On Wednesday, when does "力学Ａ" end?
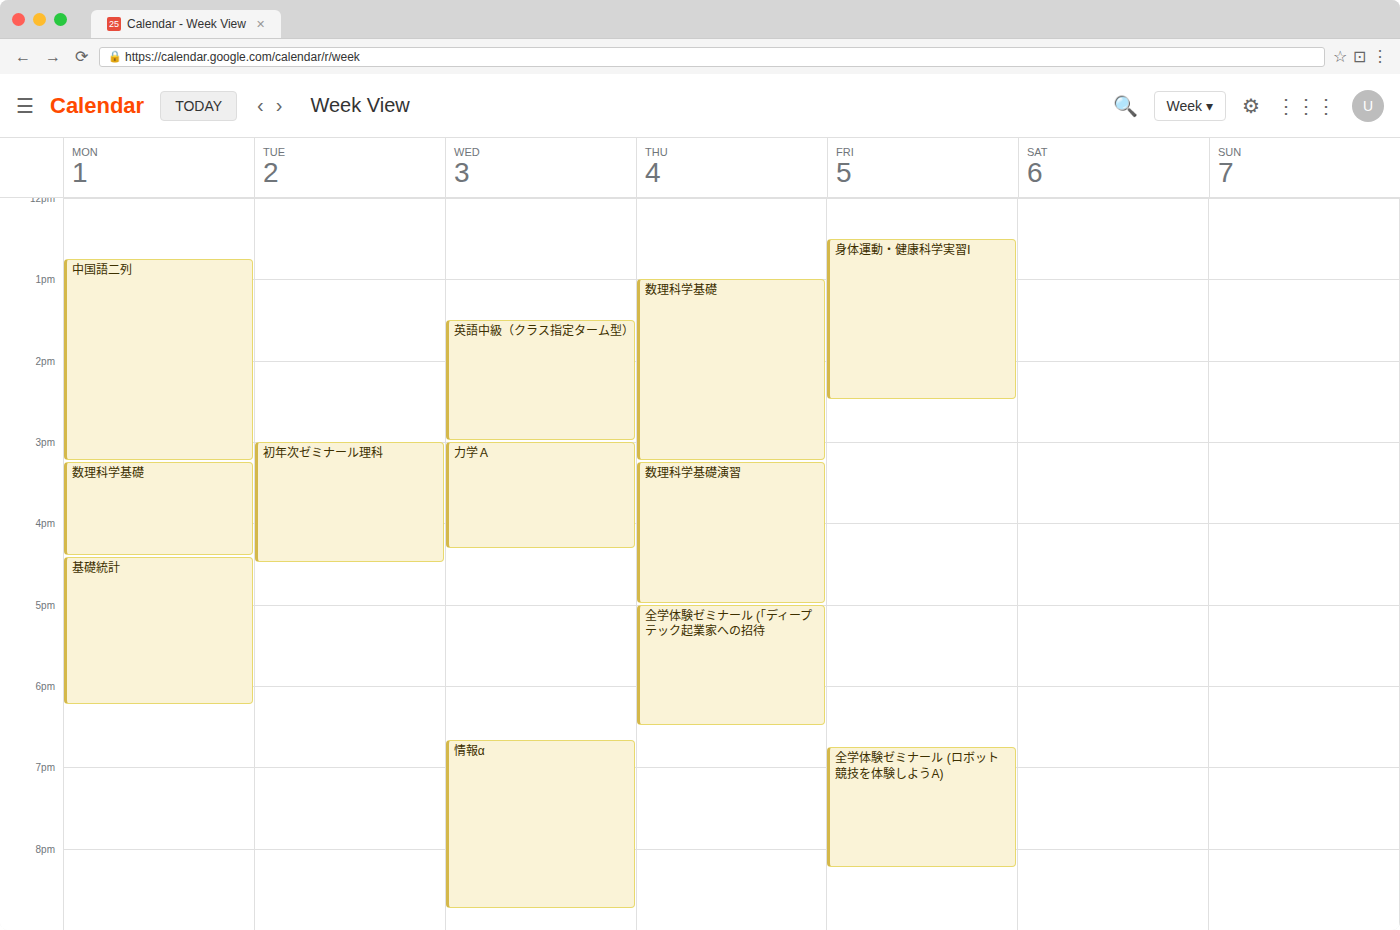
4:20 PM